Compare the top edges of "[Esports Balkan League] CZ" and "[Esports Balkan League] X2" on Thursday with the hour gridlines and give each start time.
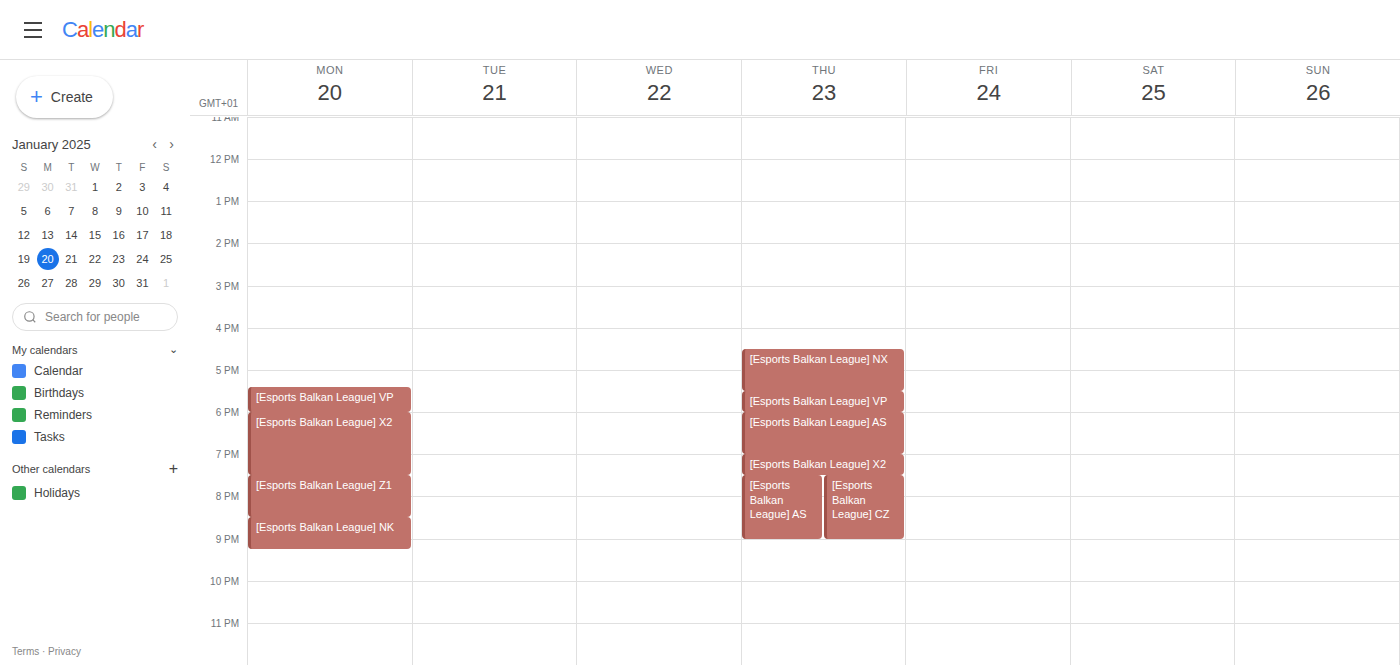
"[Esports Balkan League] CZ": 7:30 PM, halfway between the 7 PM and 8 PM lines. "[Esports Balkan League] X2": 7:00 PM, exactly on the 7 PM line.